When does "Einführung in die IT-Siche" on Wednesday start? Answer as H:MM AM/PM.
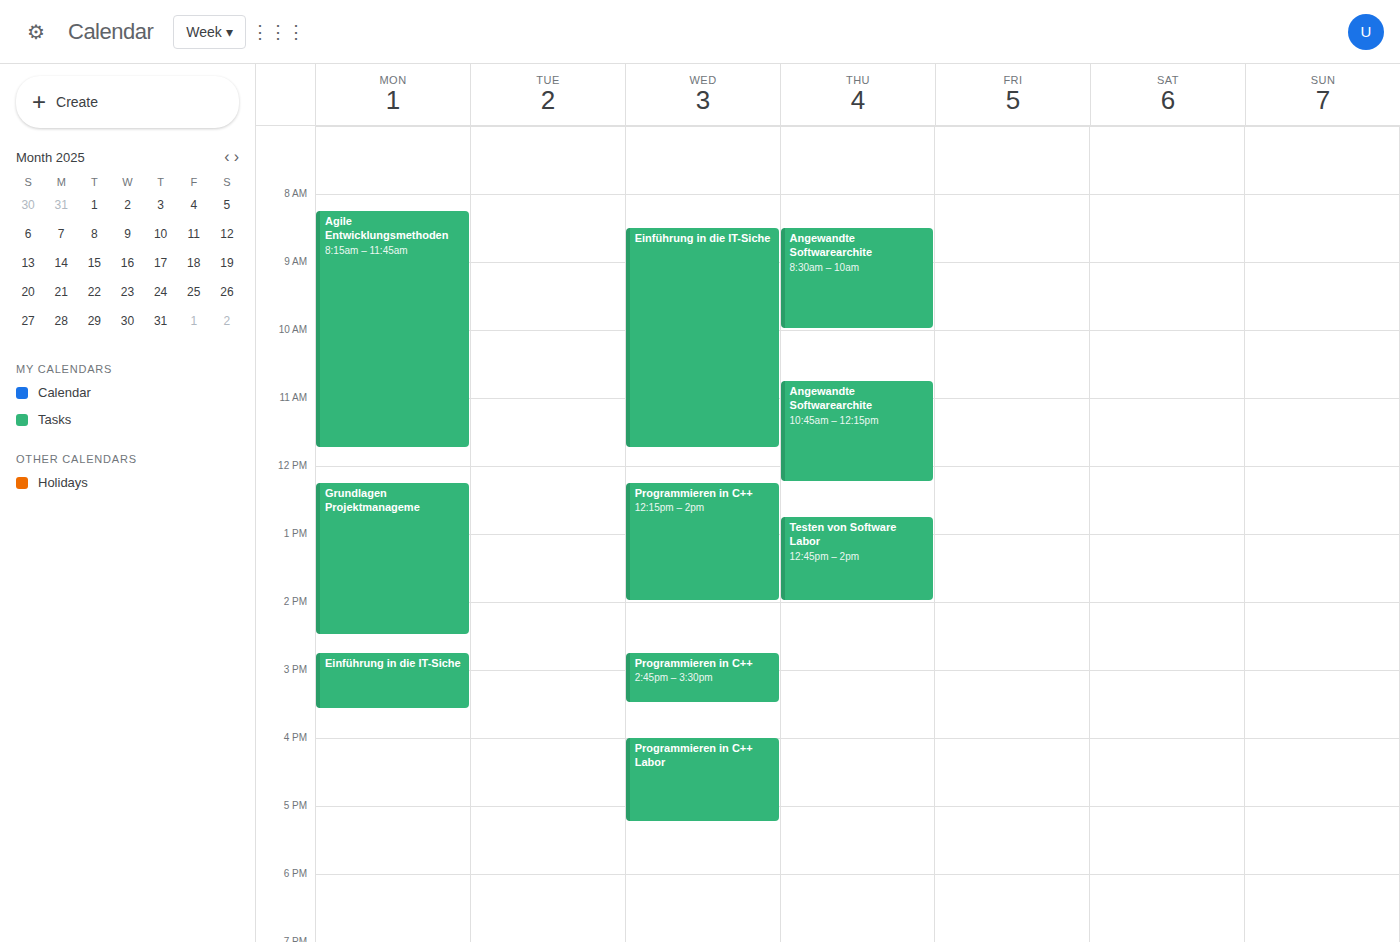
8:30 AM